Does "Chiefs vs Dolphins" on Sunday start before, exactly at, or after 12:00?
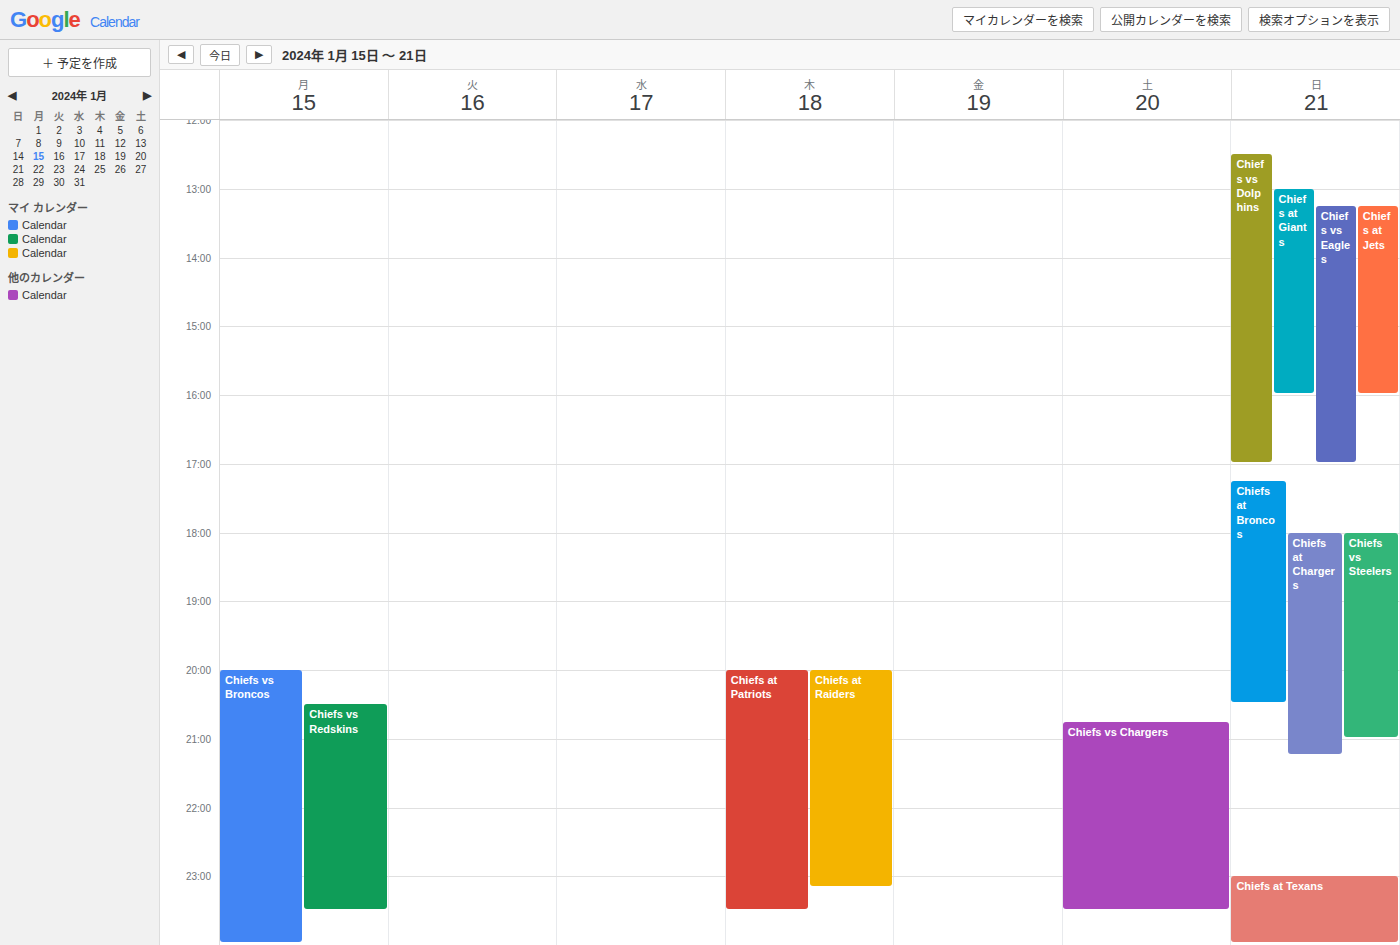
12:30 -- after 12:00, 30 minutes below the 12:00 line.